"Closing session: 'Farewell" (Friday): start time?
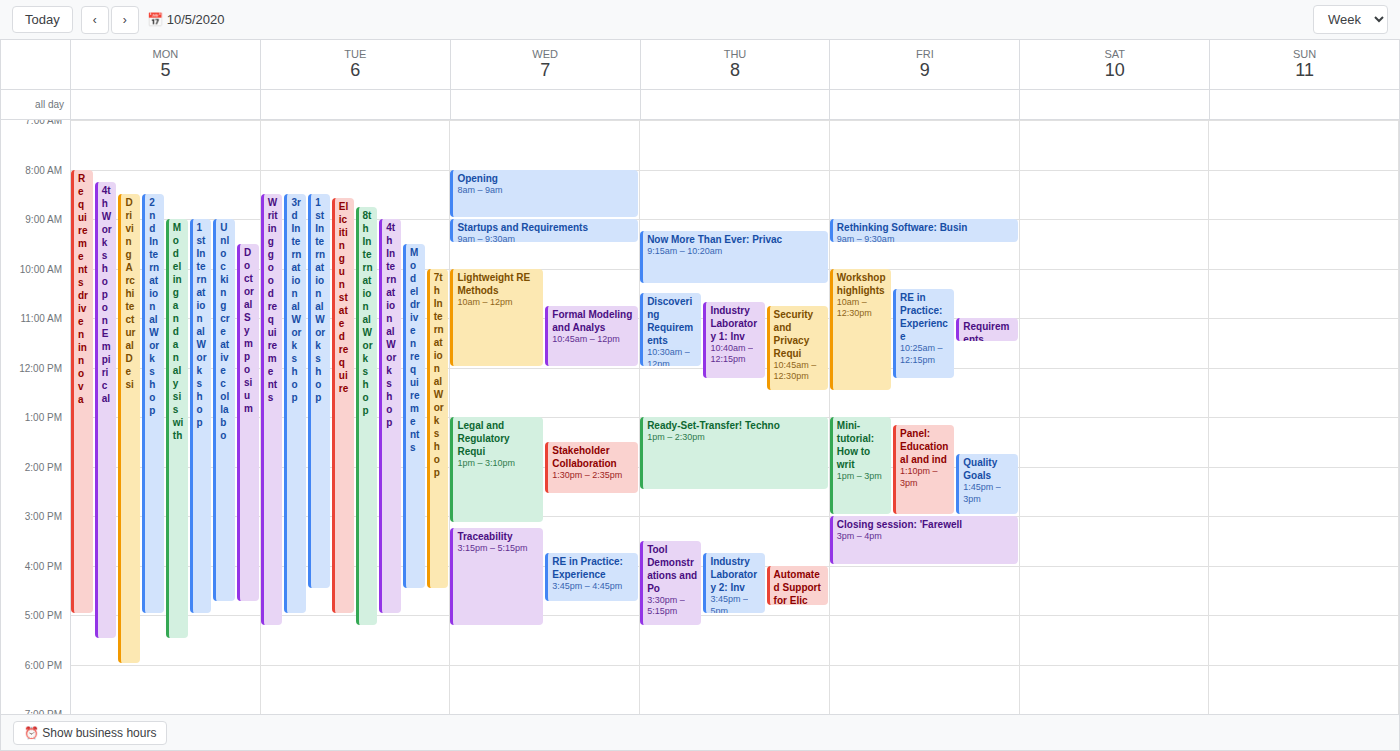
3:00 PM